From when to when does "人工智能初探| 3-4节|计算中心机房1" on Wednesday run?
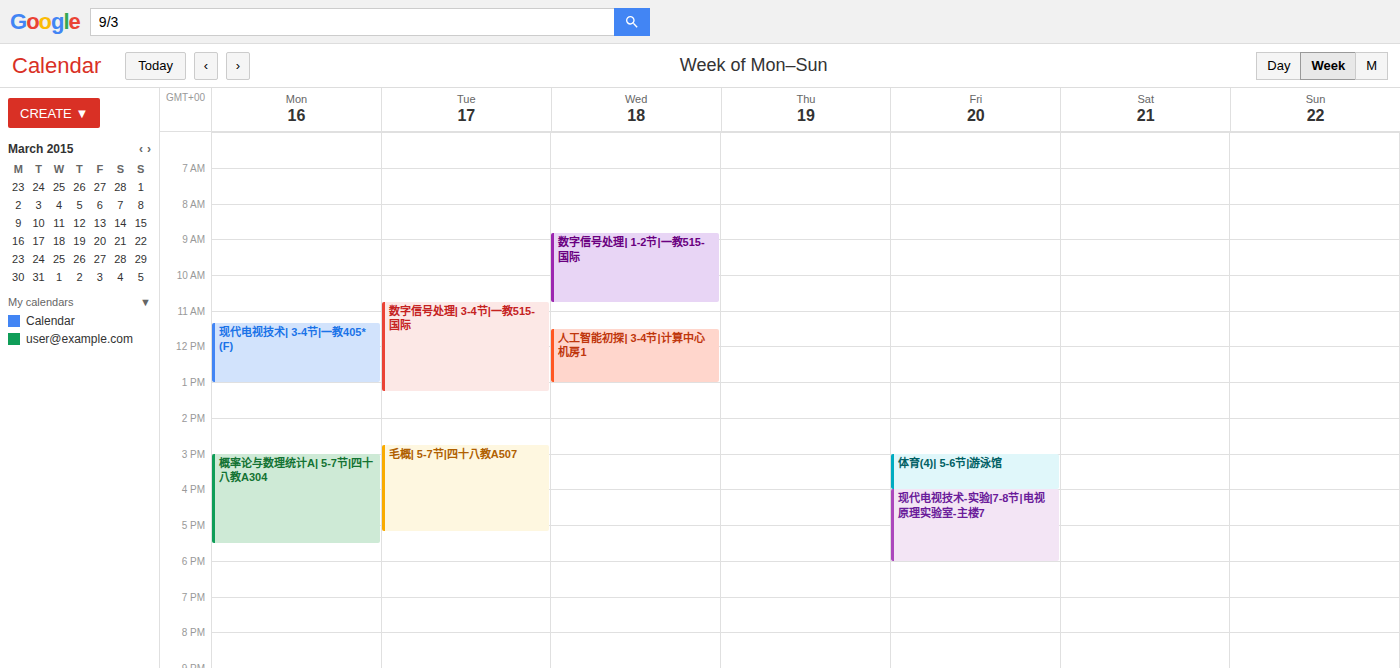
11:30 to 13:00